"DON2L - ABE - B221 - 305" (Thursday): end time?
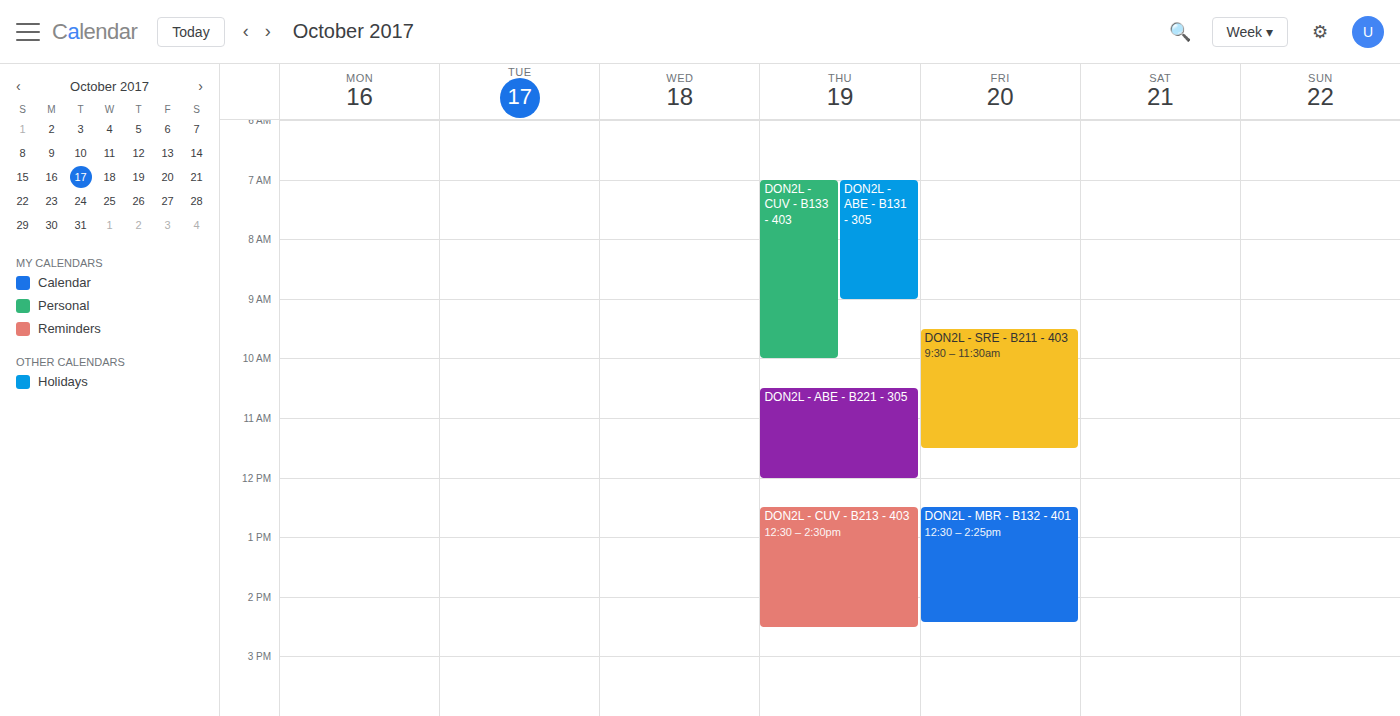
12:00 PM